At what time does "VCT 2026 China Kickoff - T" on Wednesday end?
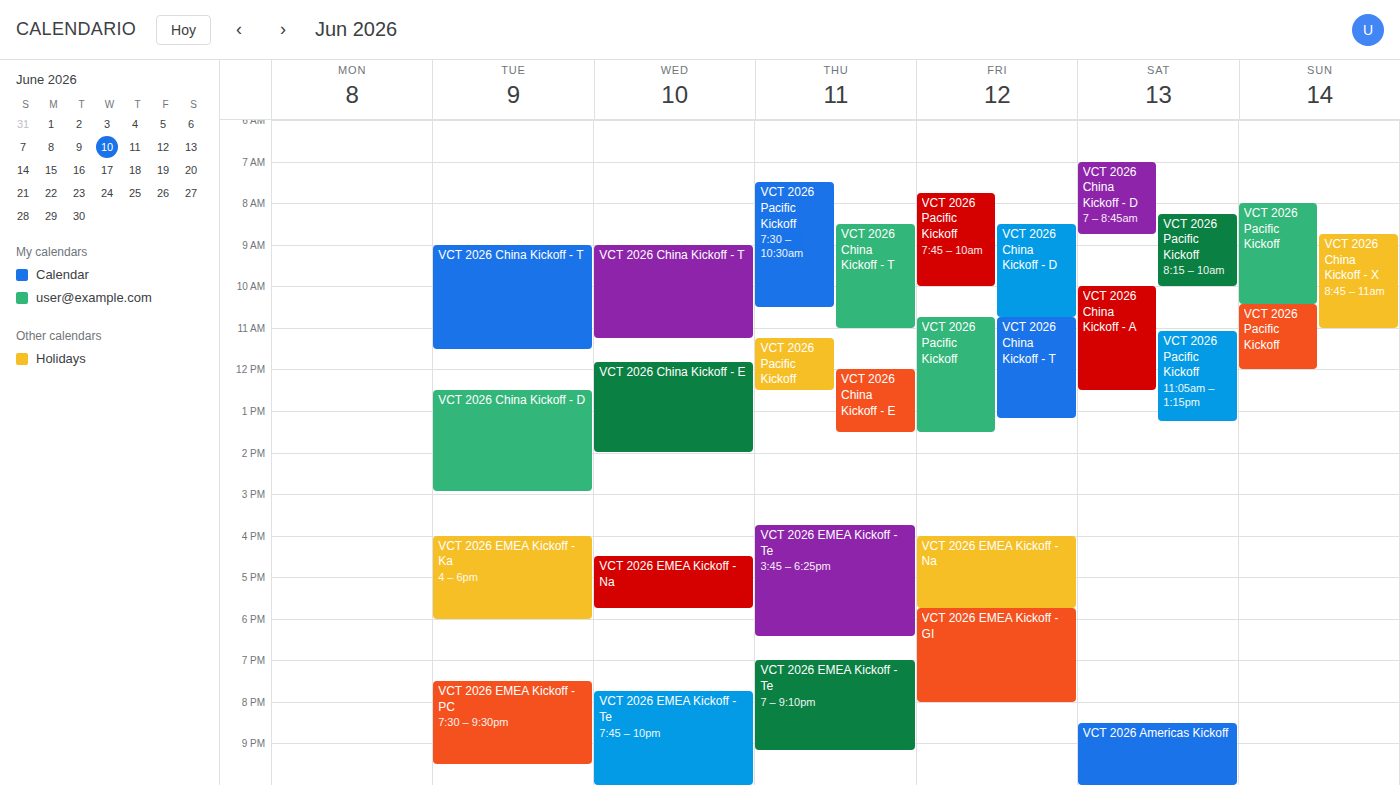
11:15 AM